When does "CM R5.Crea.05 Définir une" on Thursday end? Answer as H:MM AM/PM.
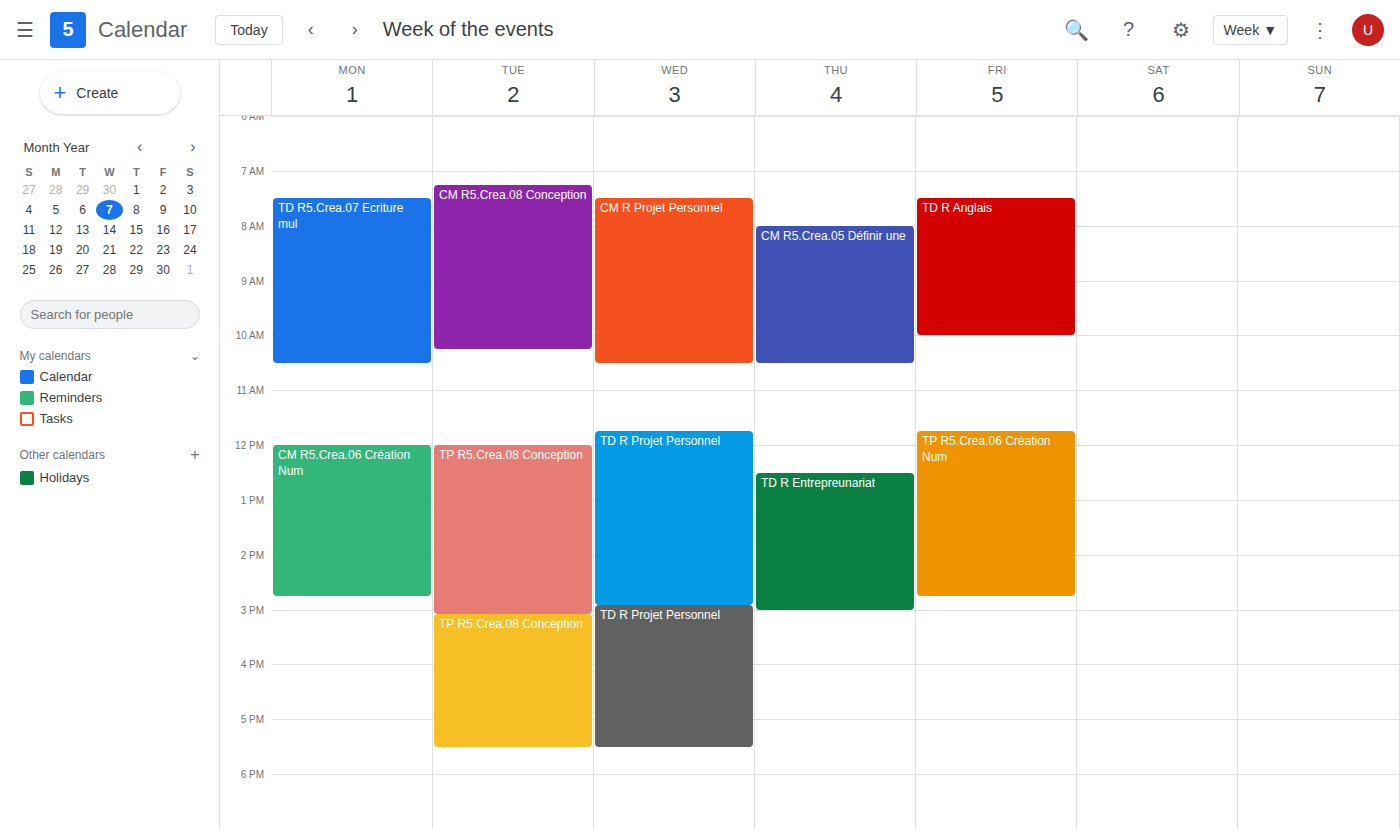
10:30 AM